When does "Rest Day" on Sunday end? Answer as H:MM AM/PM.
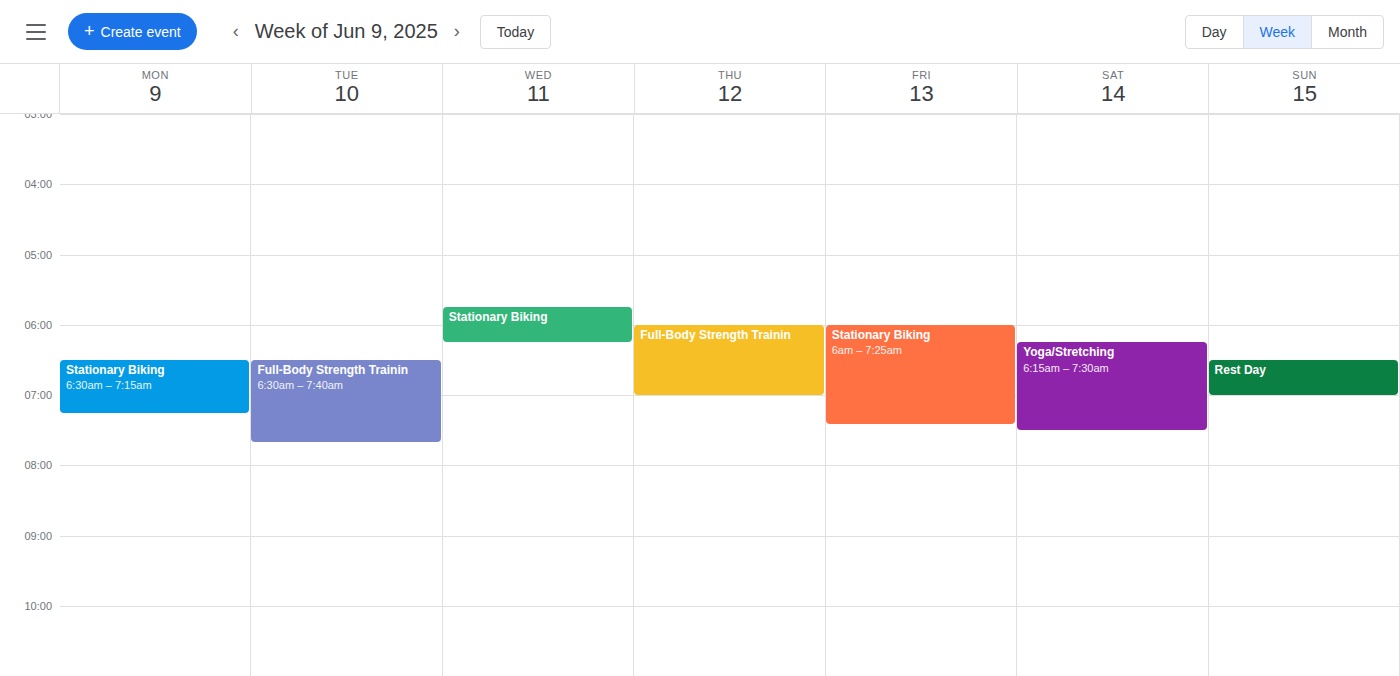
7:00 AM